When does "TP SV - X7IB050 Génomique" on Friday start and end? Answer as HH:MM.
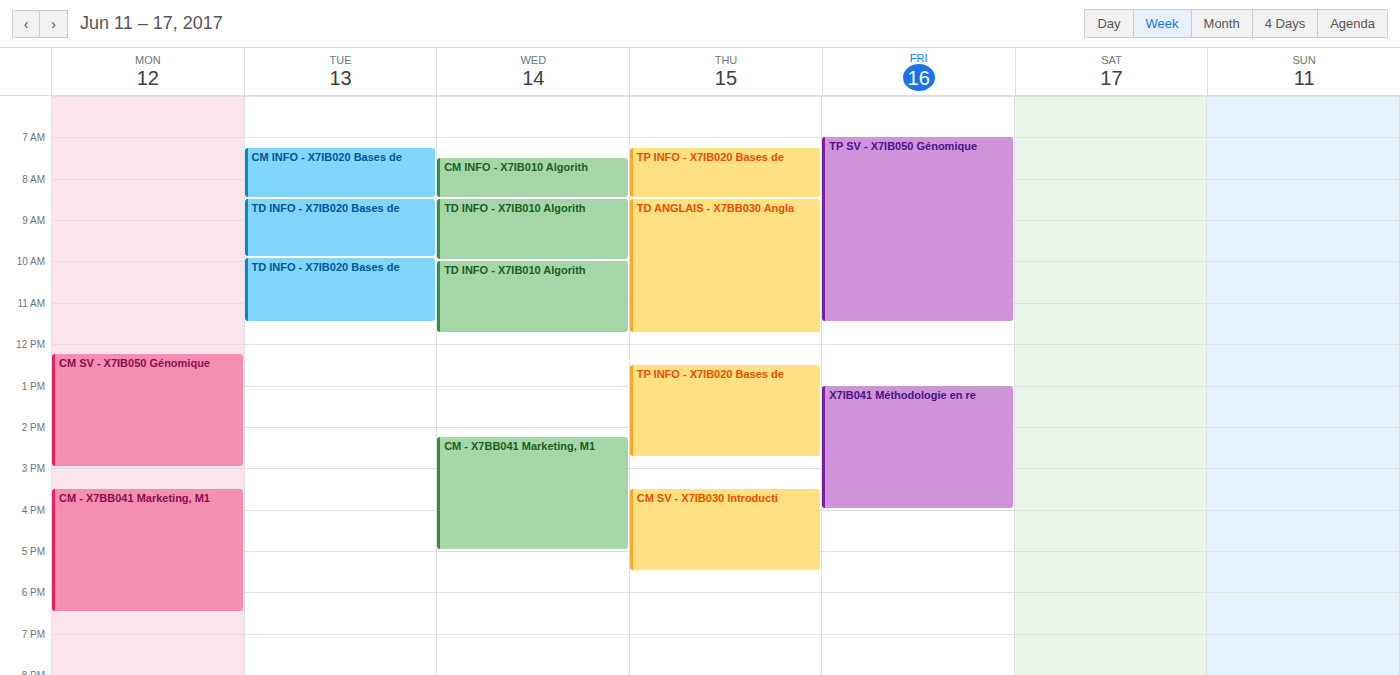
07:00 to 11:30